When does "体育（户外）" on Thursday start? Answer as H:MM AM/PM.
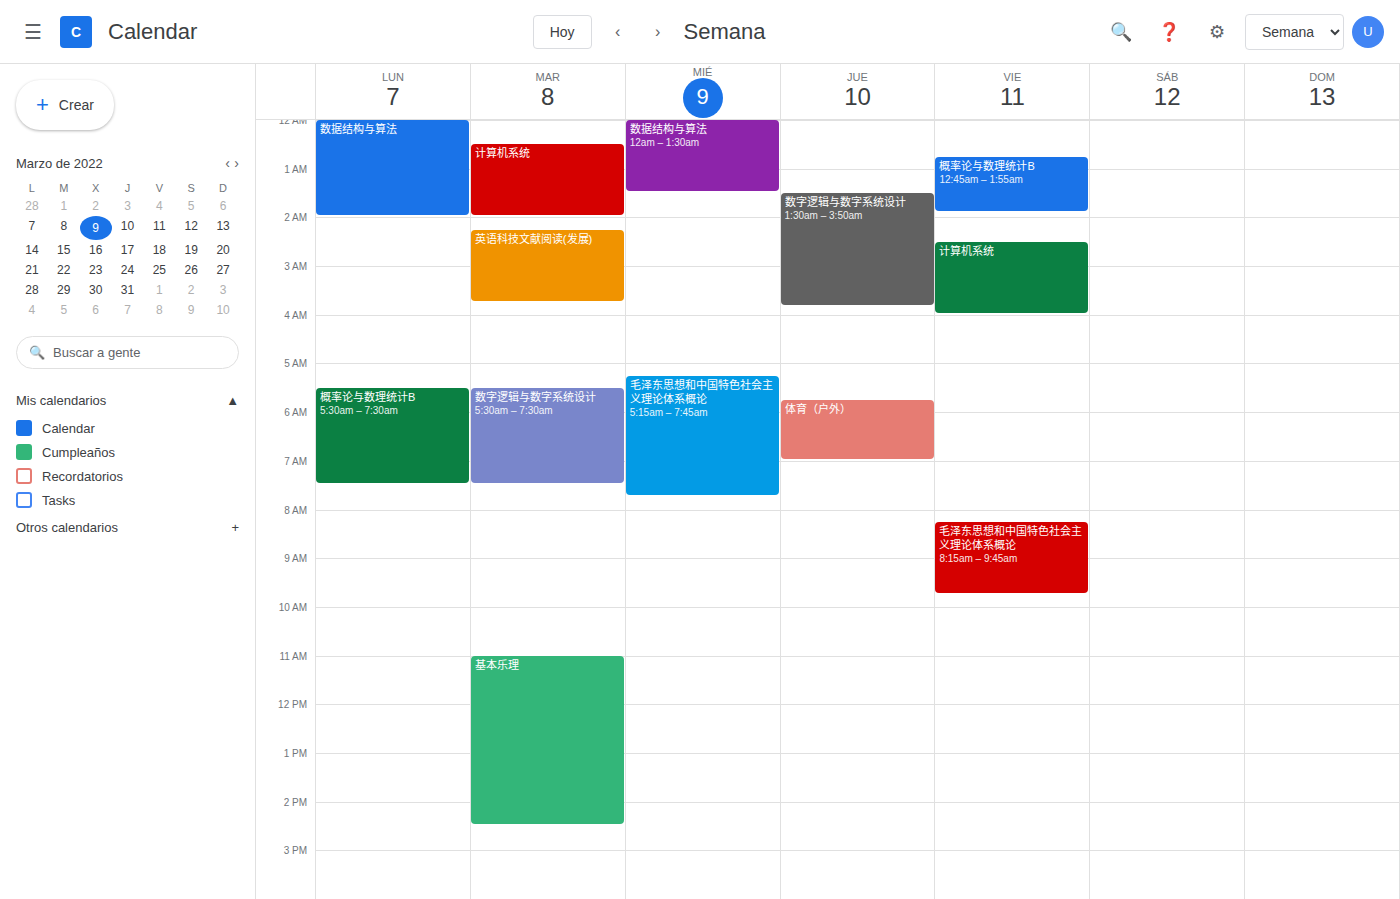
5:45 AM